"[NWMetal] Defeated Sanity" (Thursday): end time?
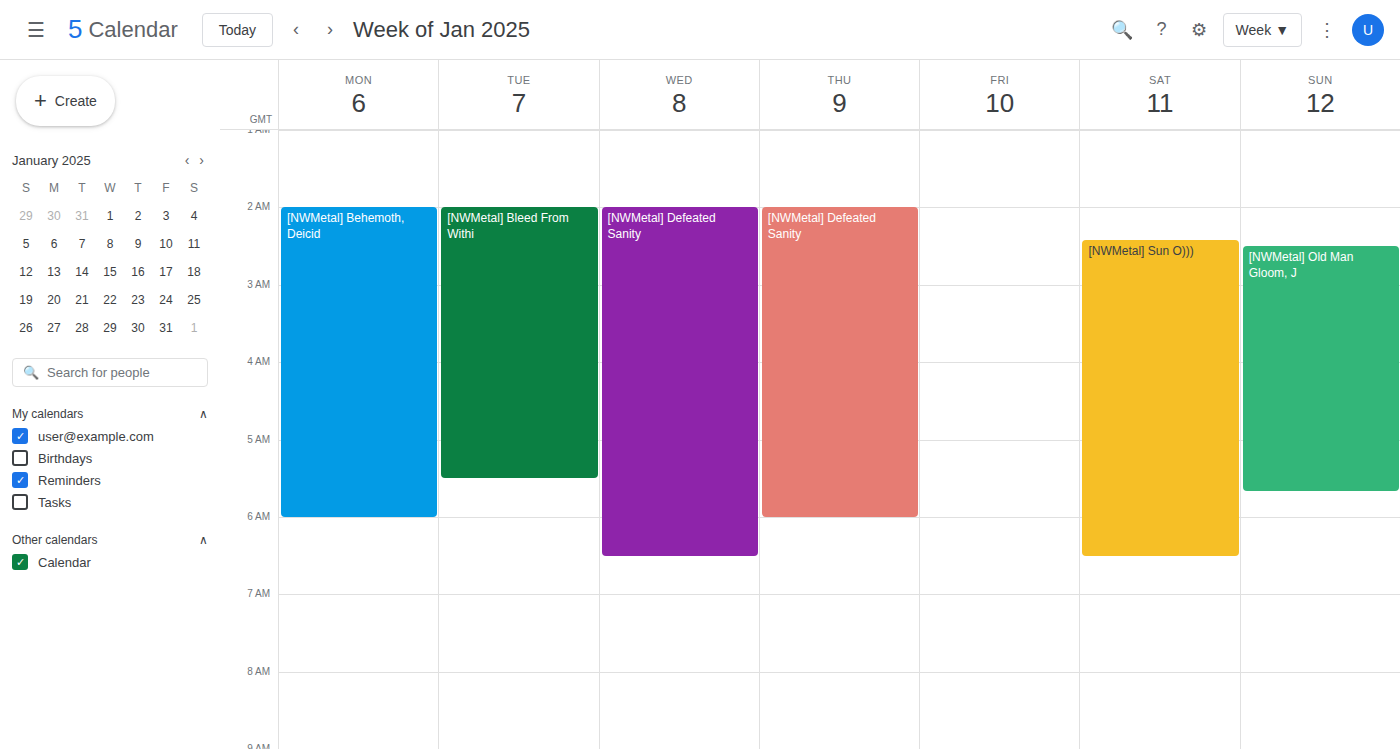
6:00 AM